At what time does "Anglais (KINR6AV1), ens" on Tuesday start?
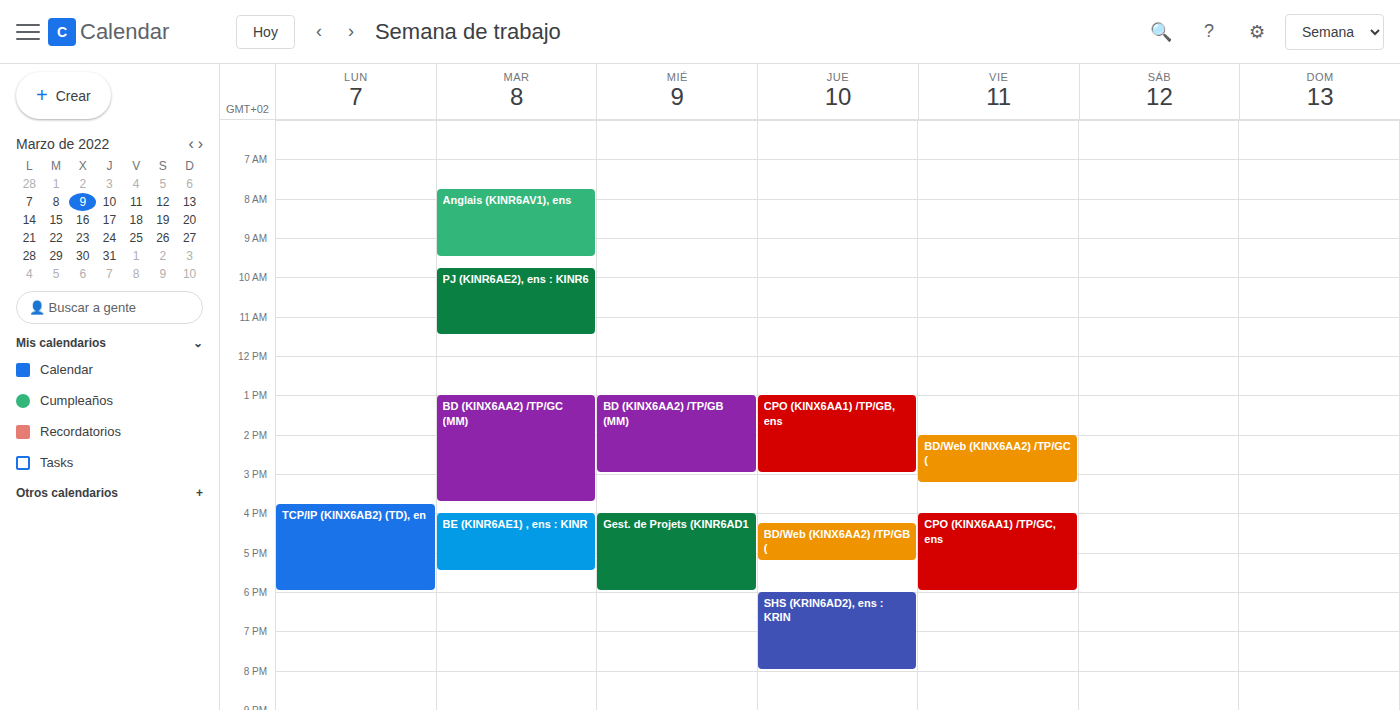
7:45 AM